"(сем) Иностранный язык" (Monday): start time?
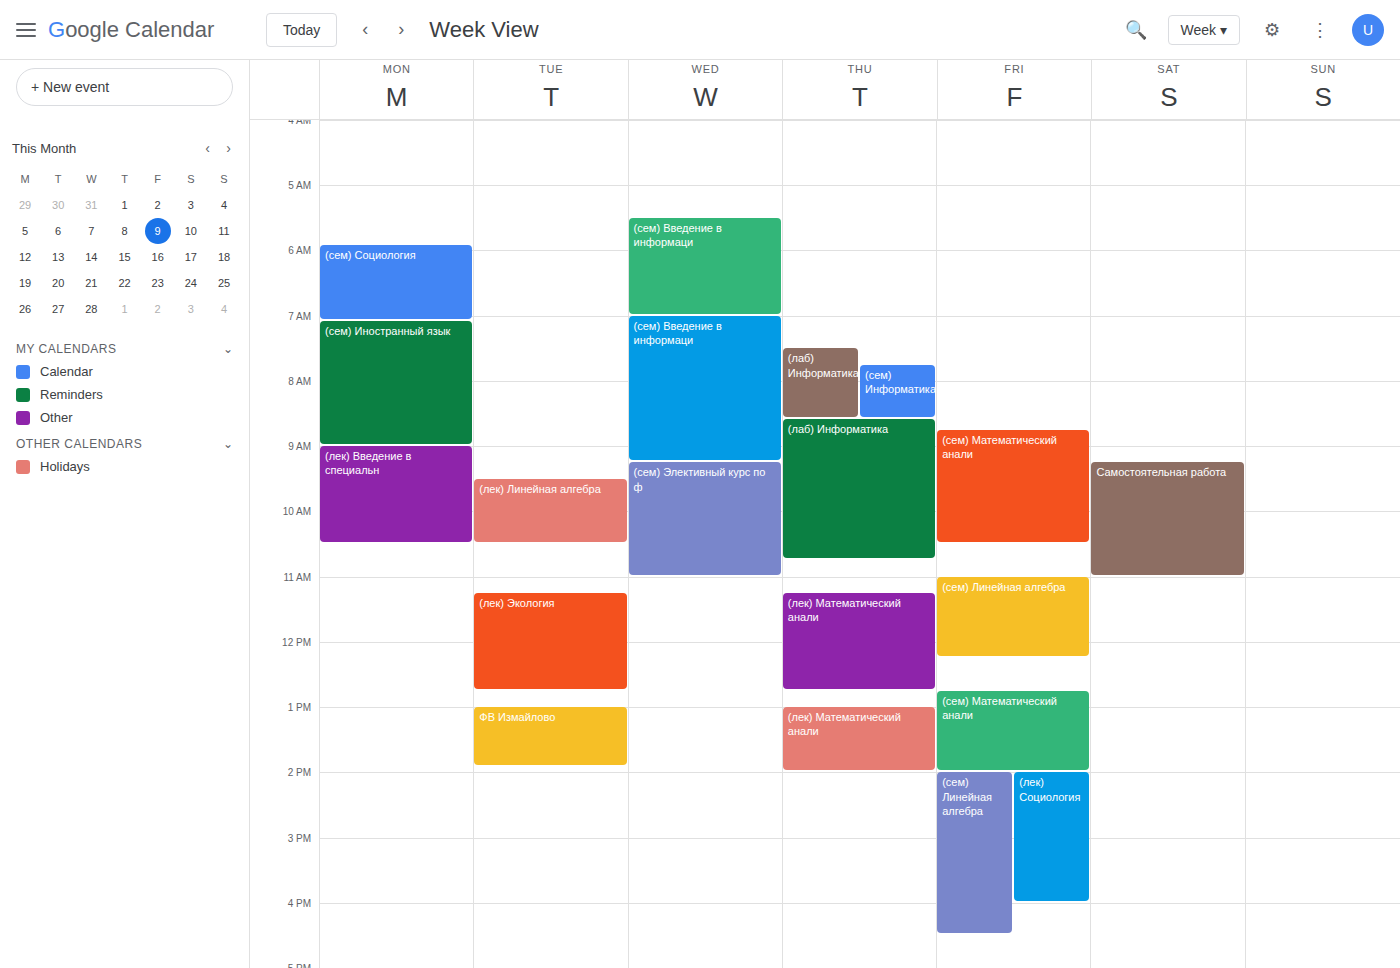
7:05 AM